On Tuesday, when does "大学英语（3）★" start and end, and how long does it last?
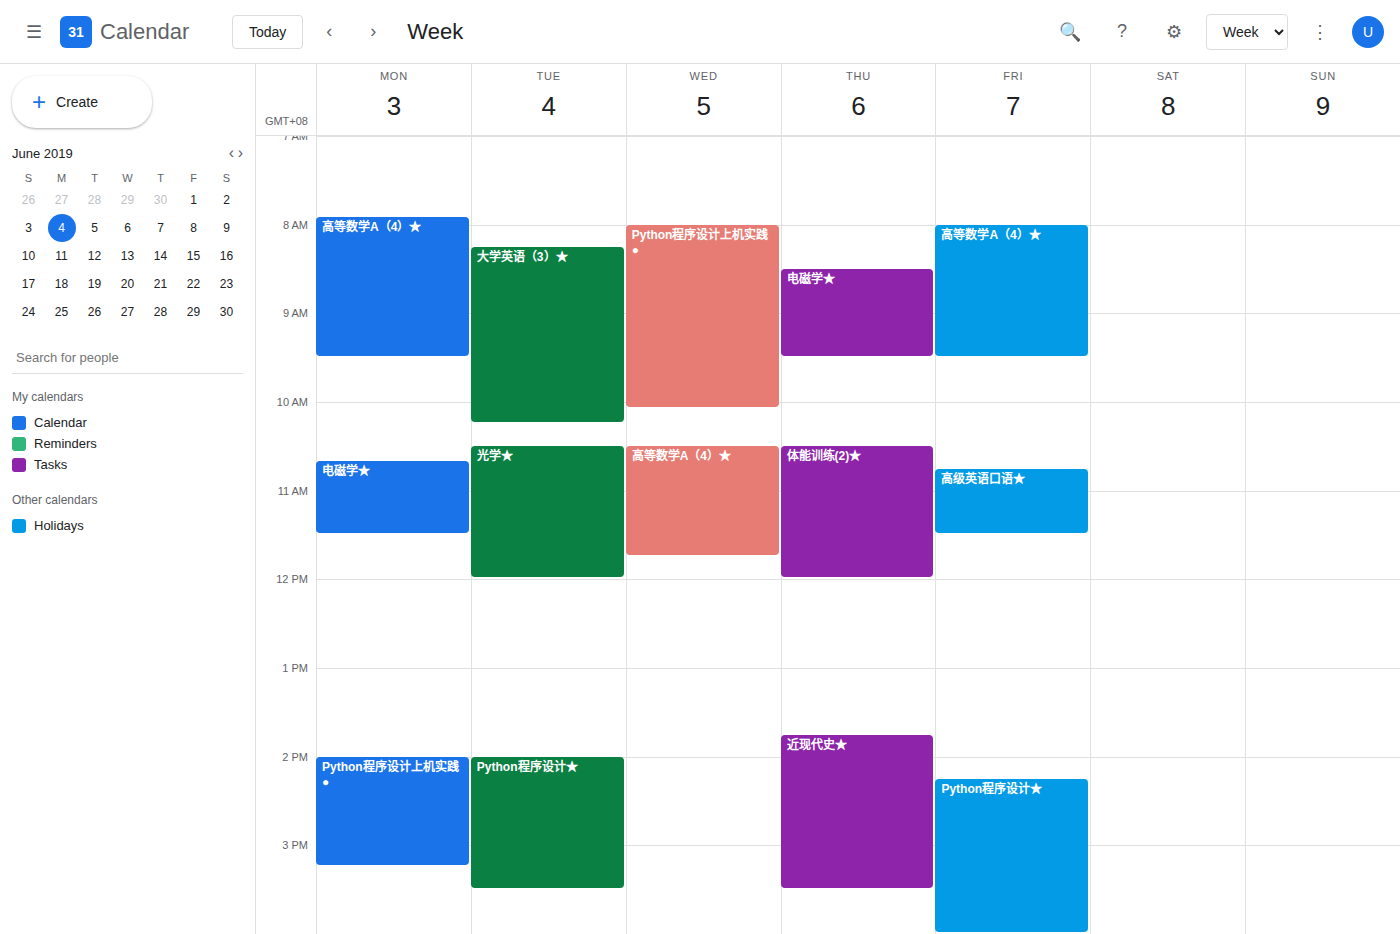
8:15 AM to 10:15 AM, 2 hours